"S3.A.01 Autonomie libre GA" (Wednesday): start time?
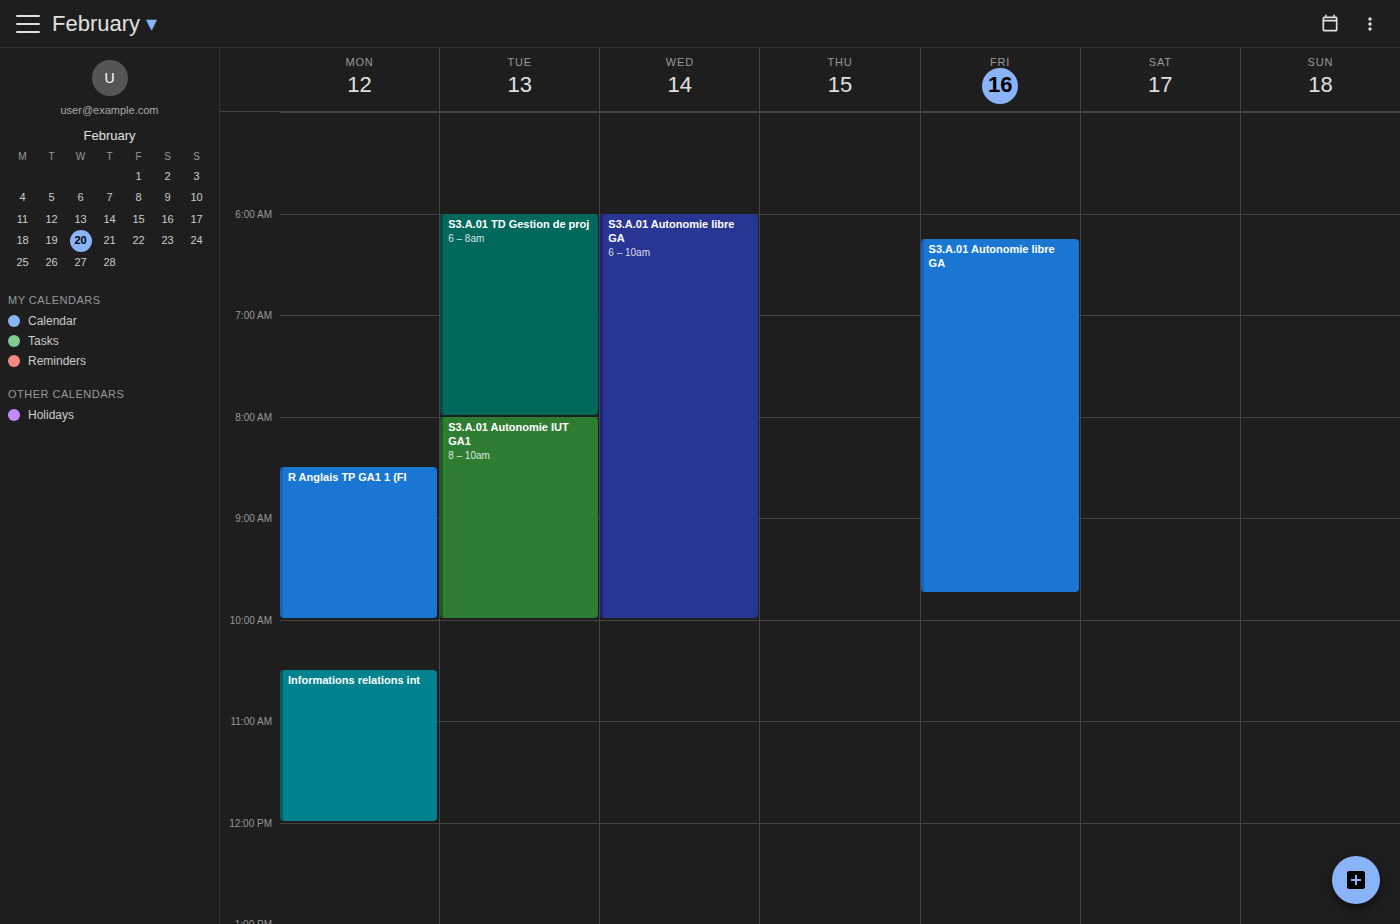
6:00 AM